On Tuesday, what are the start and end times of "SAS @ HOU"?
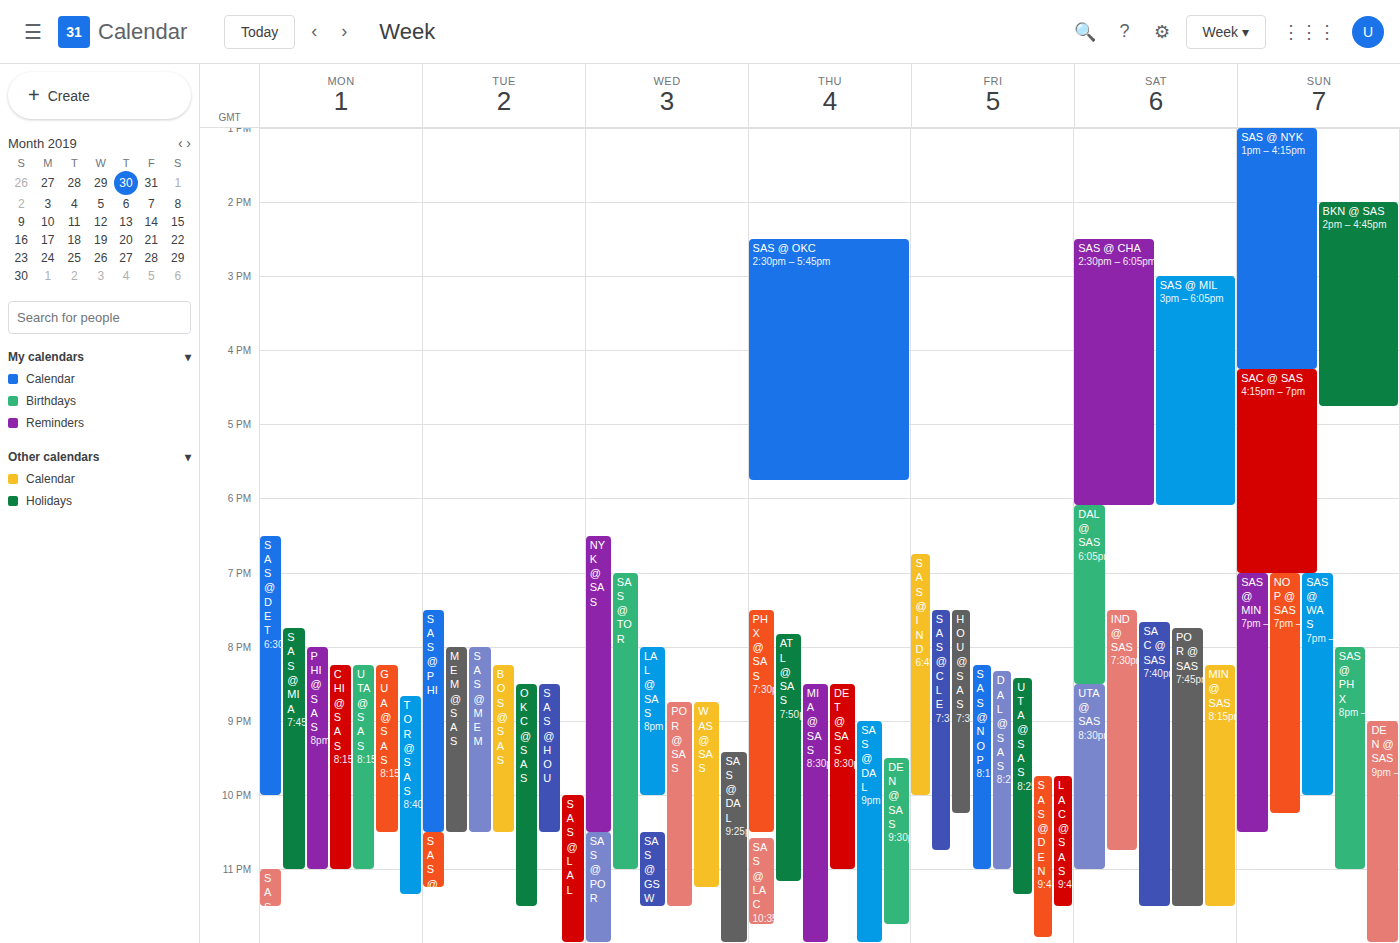
20:30 to 22:30